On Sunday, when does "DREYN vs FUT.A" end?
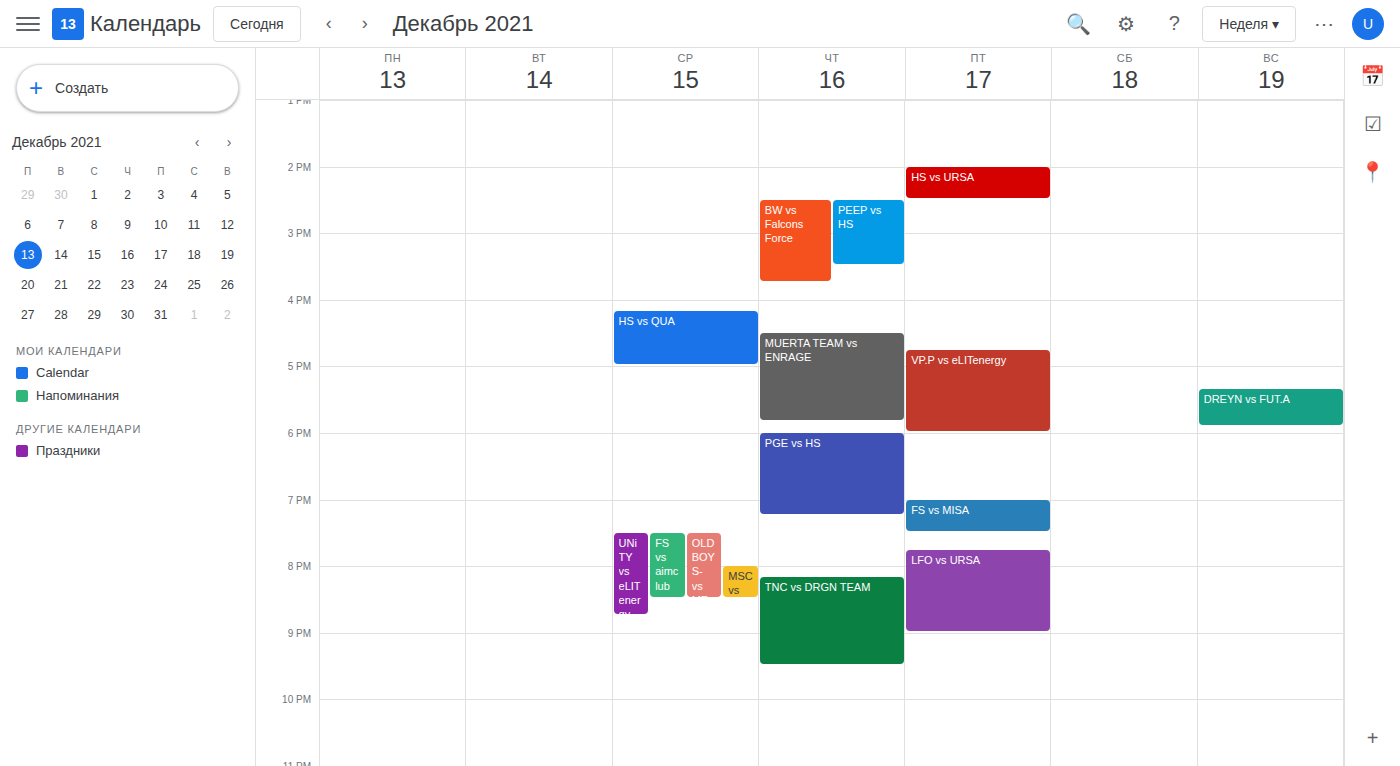
17:55